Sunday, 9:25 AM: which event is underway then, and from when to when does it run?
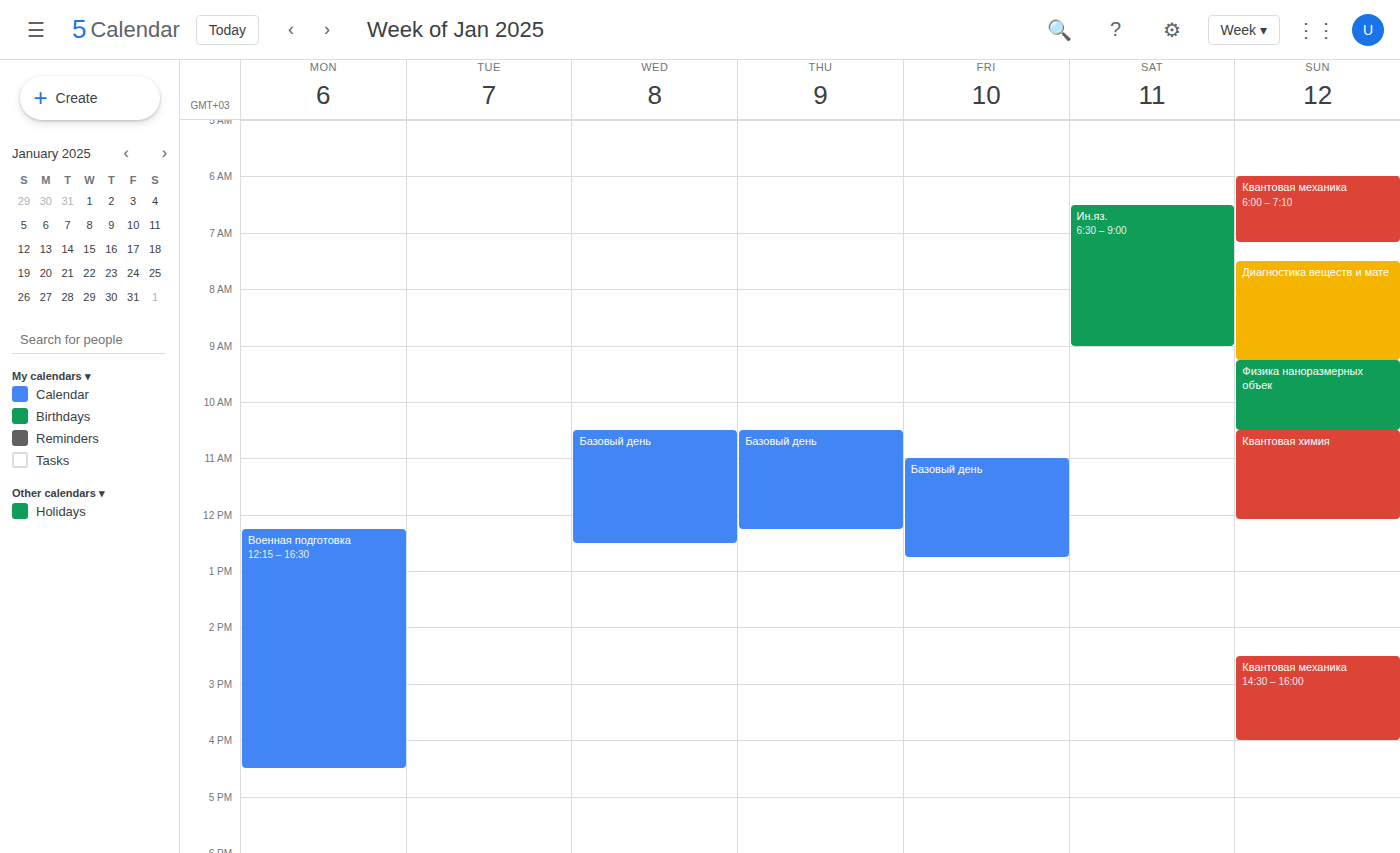
"Физика наноразмерных объек", 9:15 AM to 10:30 AM